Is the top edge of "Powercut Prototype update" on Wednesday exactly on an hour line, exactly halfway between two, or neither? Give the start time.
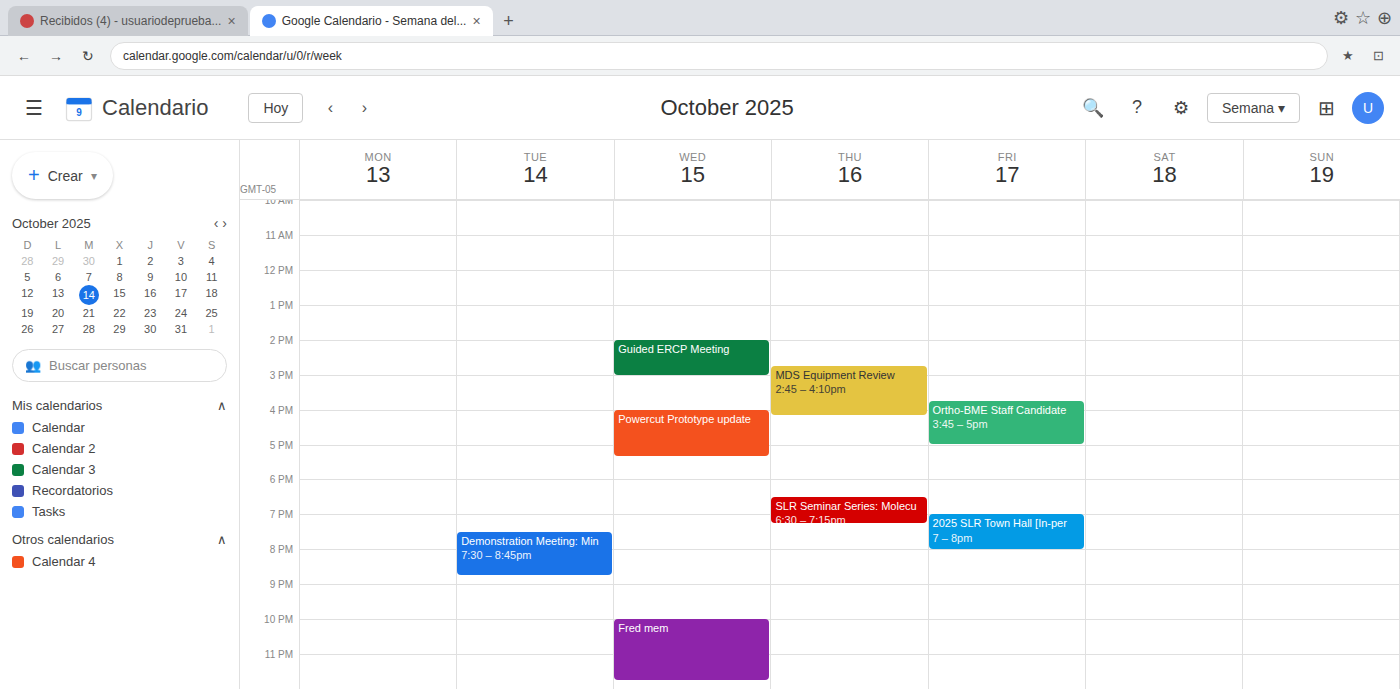
4:00 PM -- exactly on the 4 PM line.